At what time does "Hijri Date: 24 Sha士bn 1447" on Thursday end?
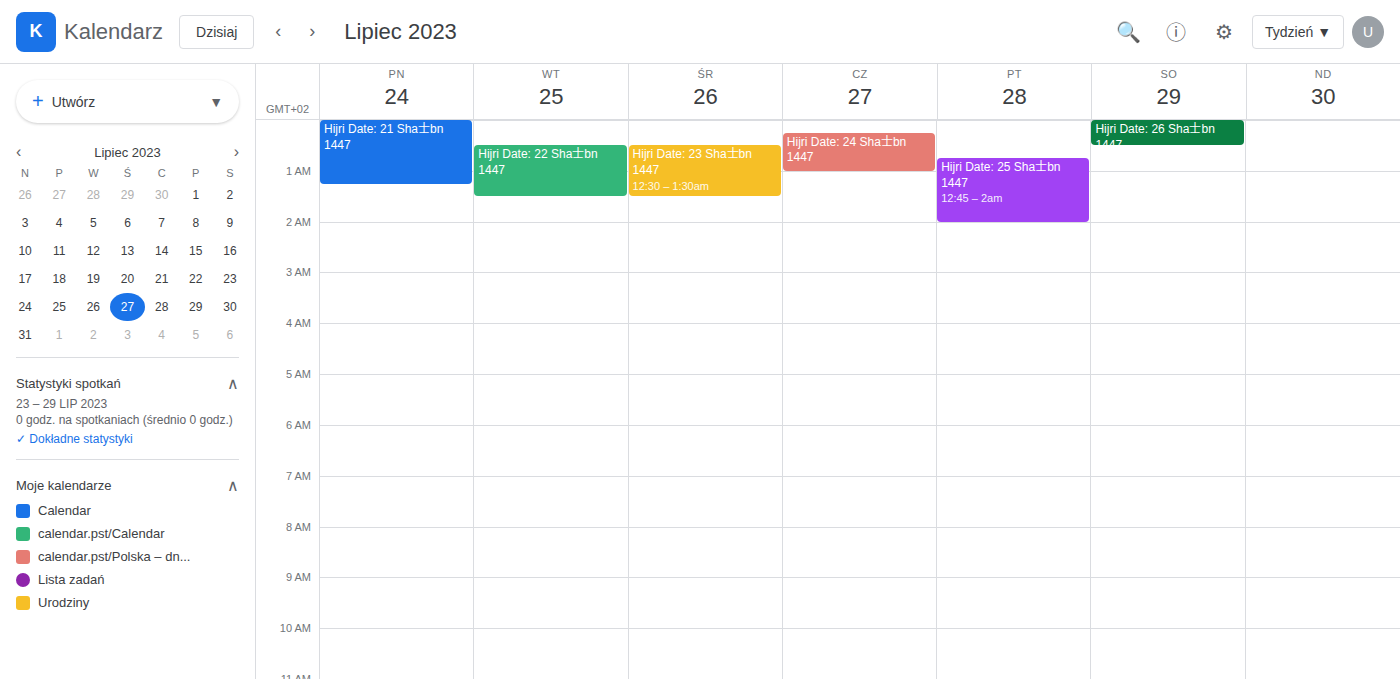
1:00 AM